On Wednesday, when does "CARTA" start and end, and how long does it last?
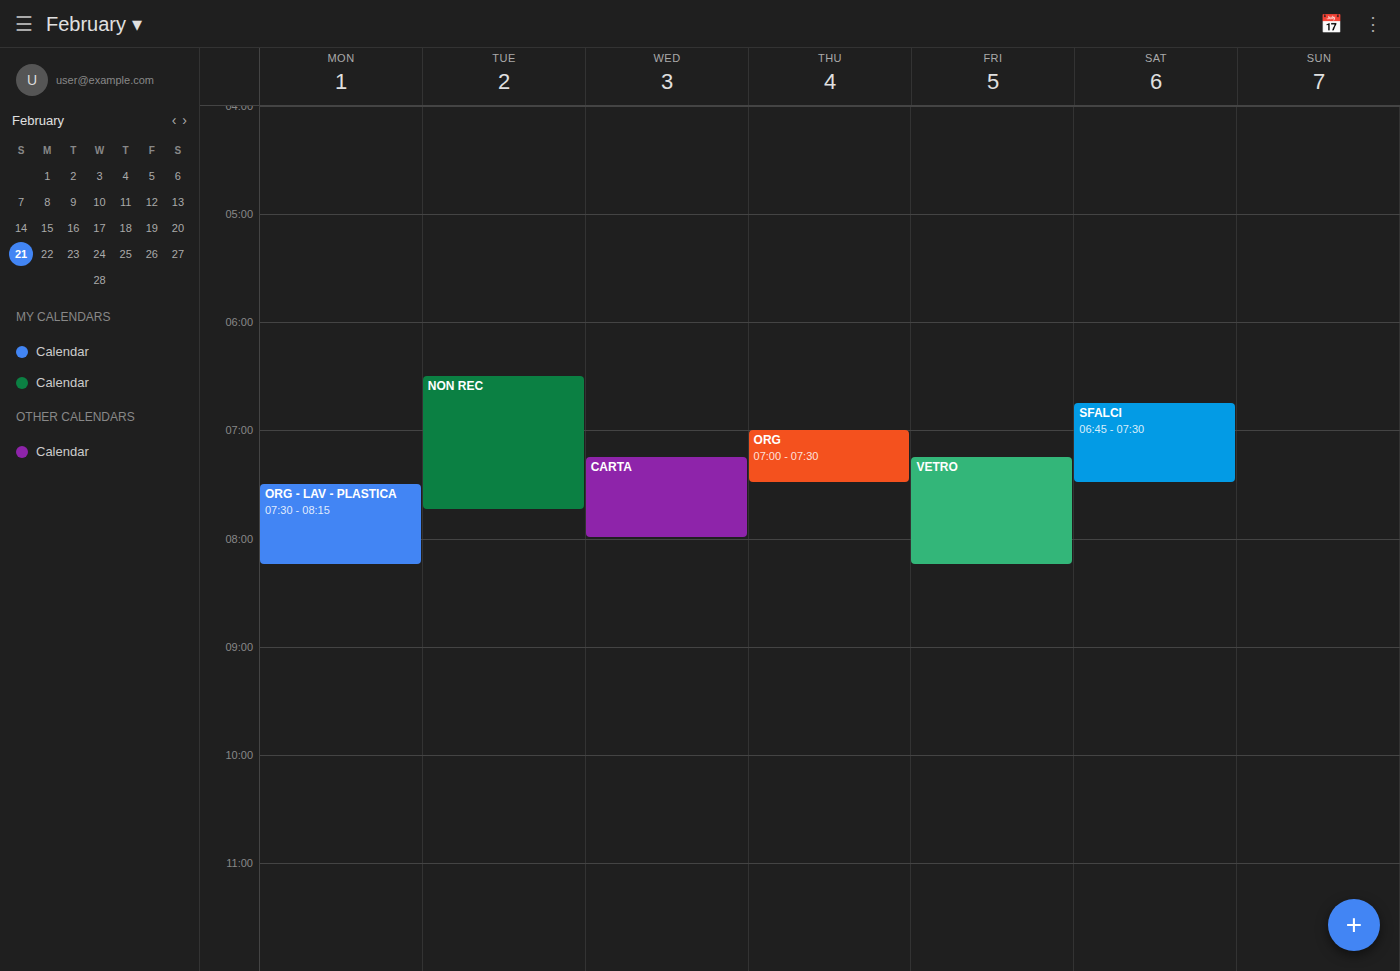
07:15 to 08:00, 45 minutes